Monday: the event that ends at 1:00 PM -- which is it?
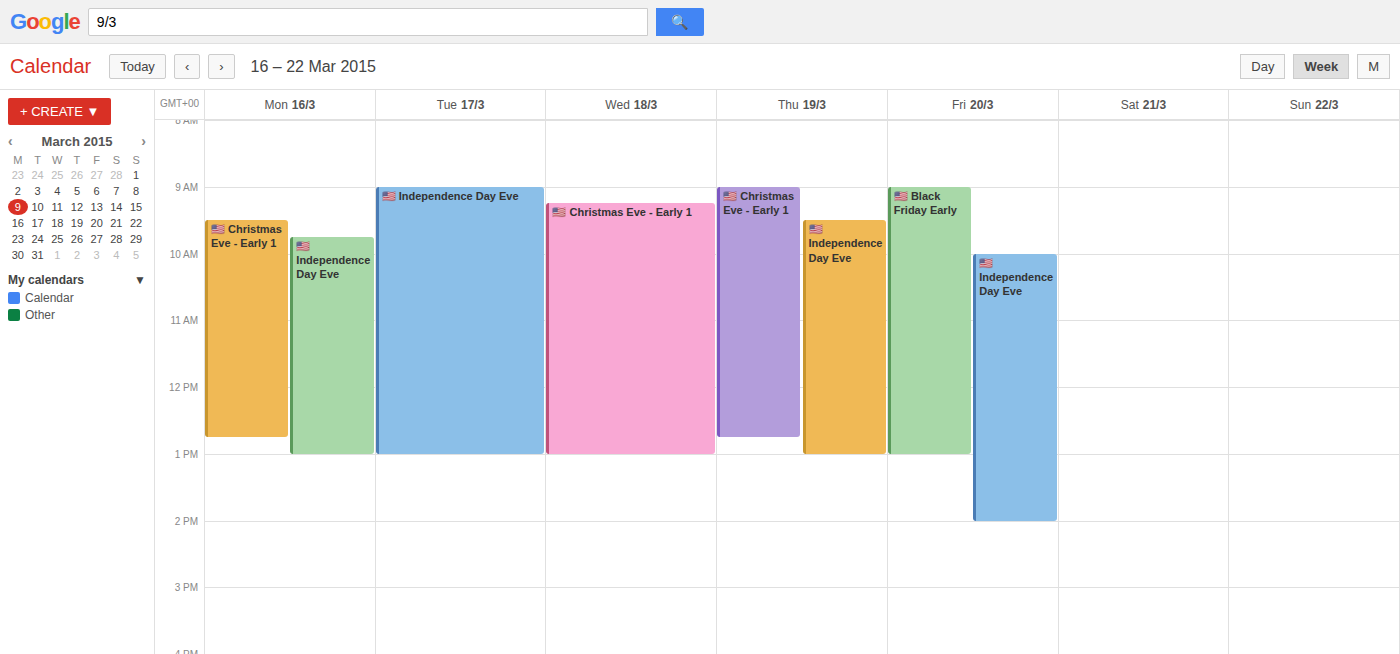
"🇺🇸 Independence Day Eve"